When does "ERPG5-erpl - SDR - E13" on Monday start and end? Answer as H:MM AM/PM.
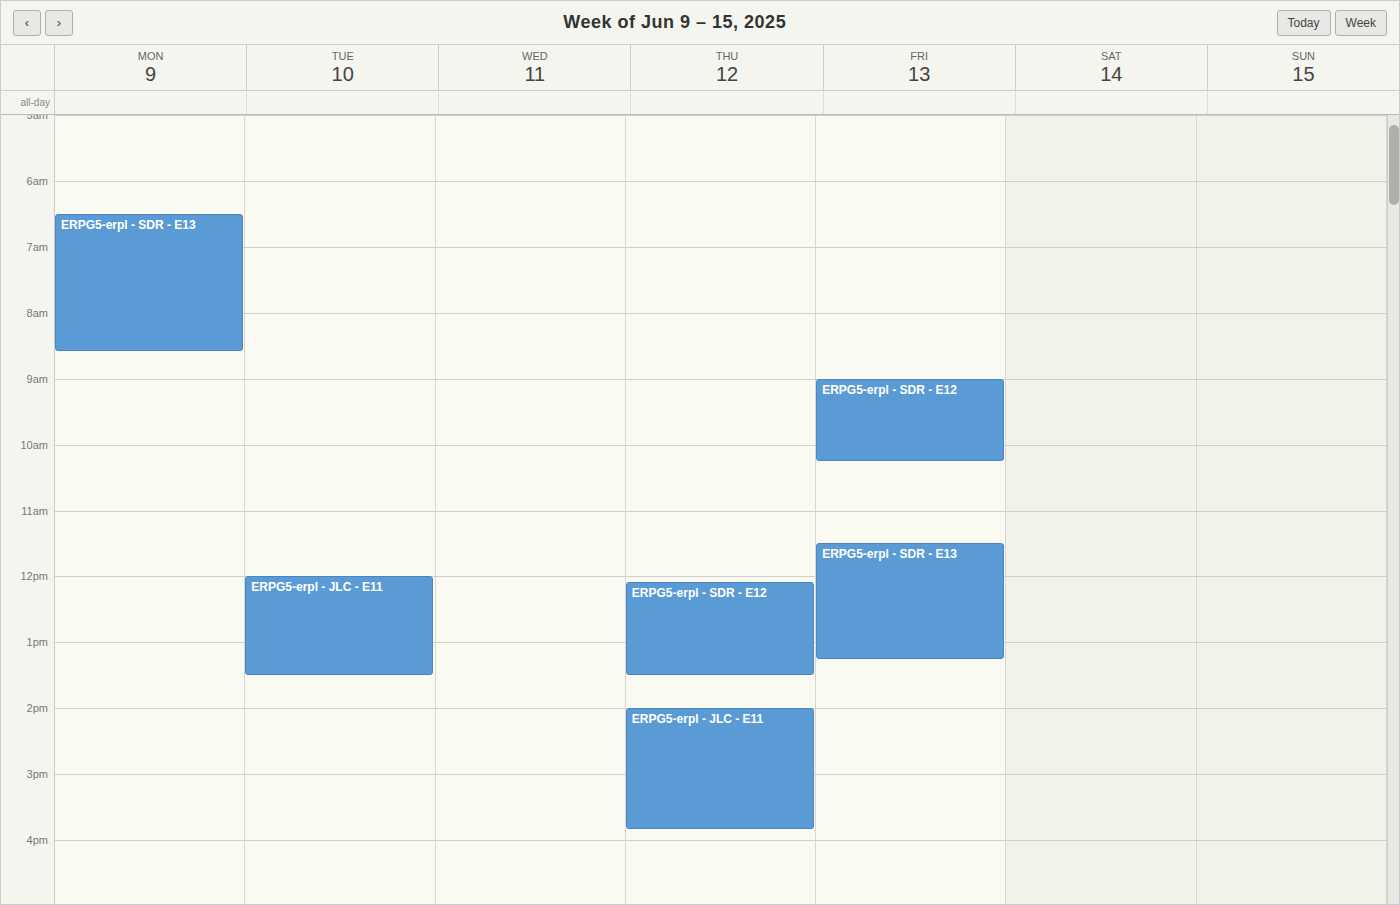
6:30 AM to 8:35 AM